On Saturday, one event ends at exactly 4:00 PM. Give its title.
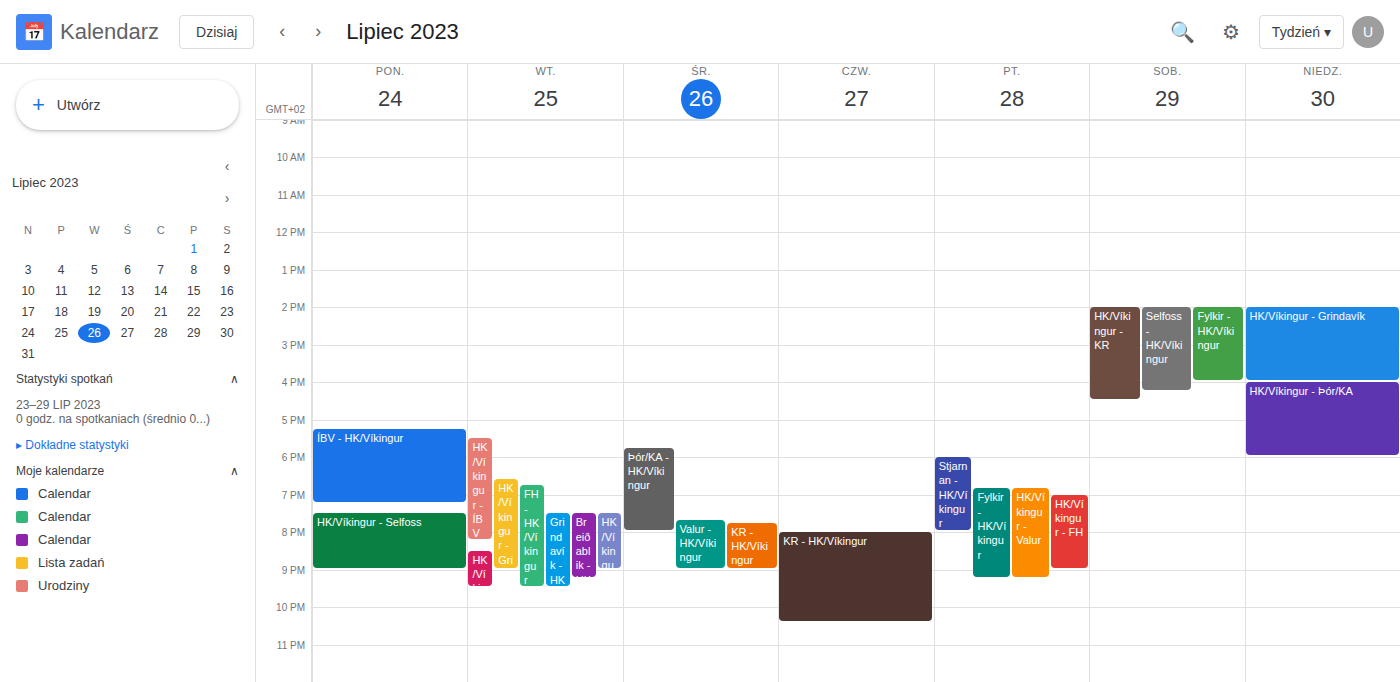
"Fylkir - HK/Víkingur"